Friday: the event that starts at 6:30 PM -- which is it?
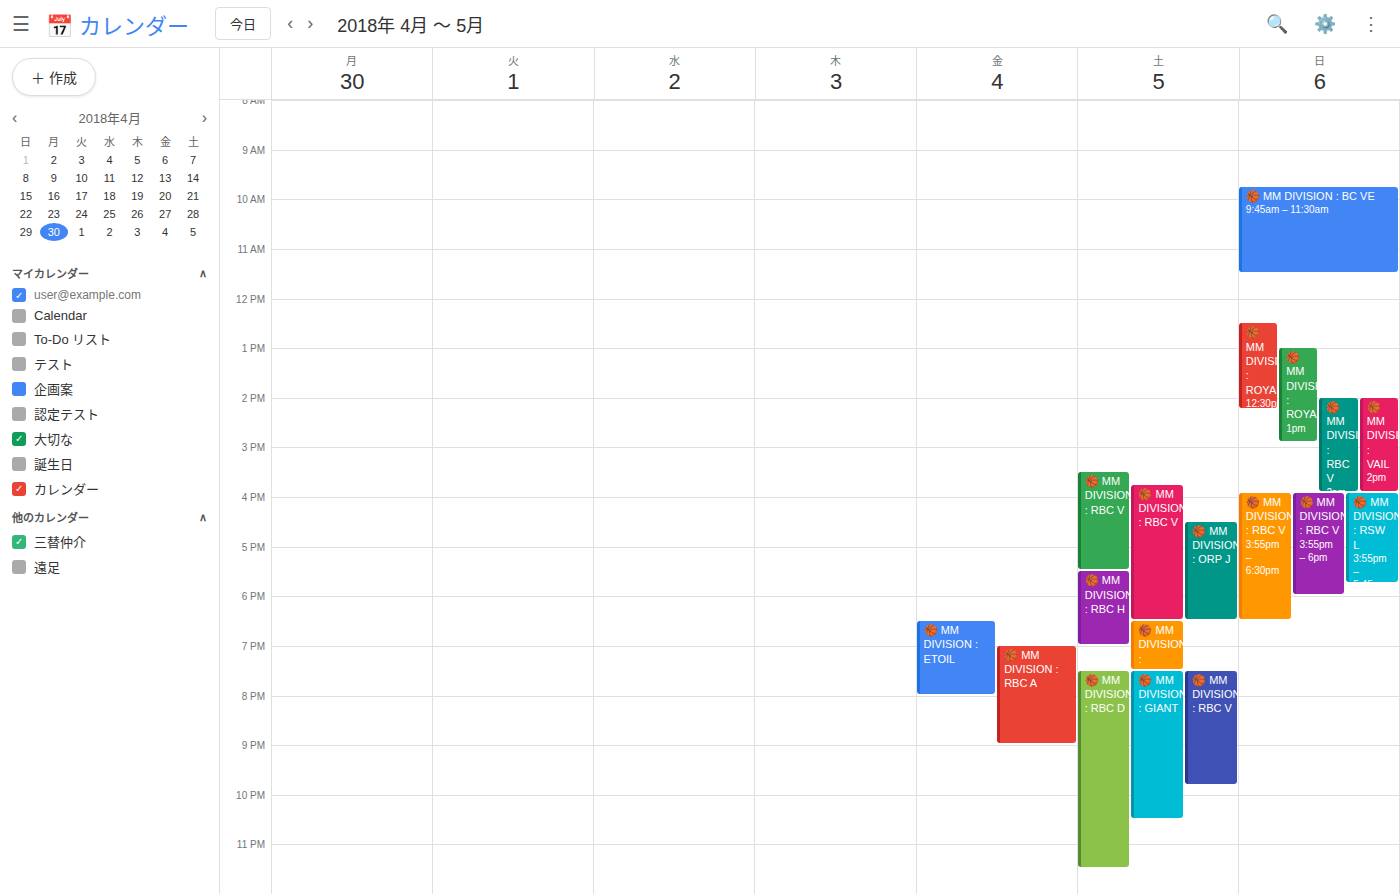
"🏀 MM DIVISION : ETOIL"